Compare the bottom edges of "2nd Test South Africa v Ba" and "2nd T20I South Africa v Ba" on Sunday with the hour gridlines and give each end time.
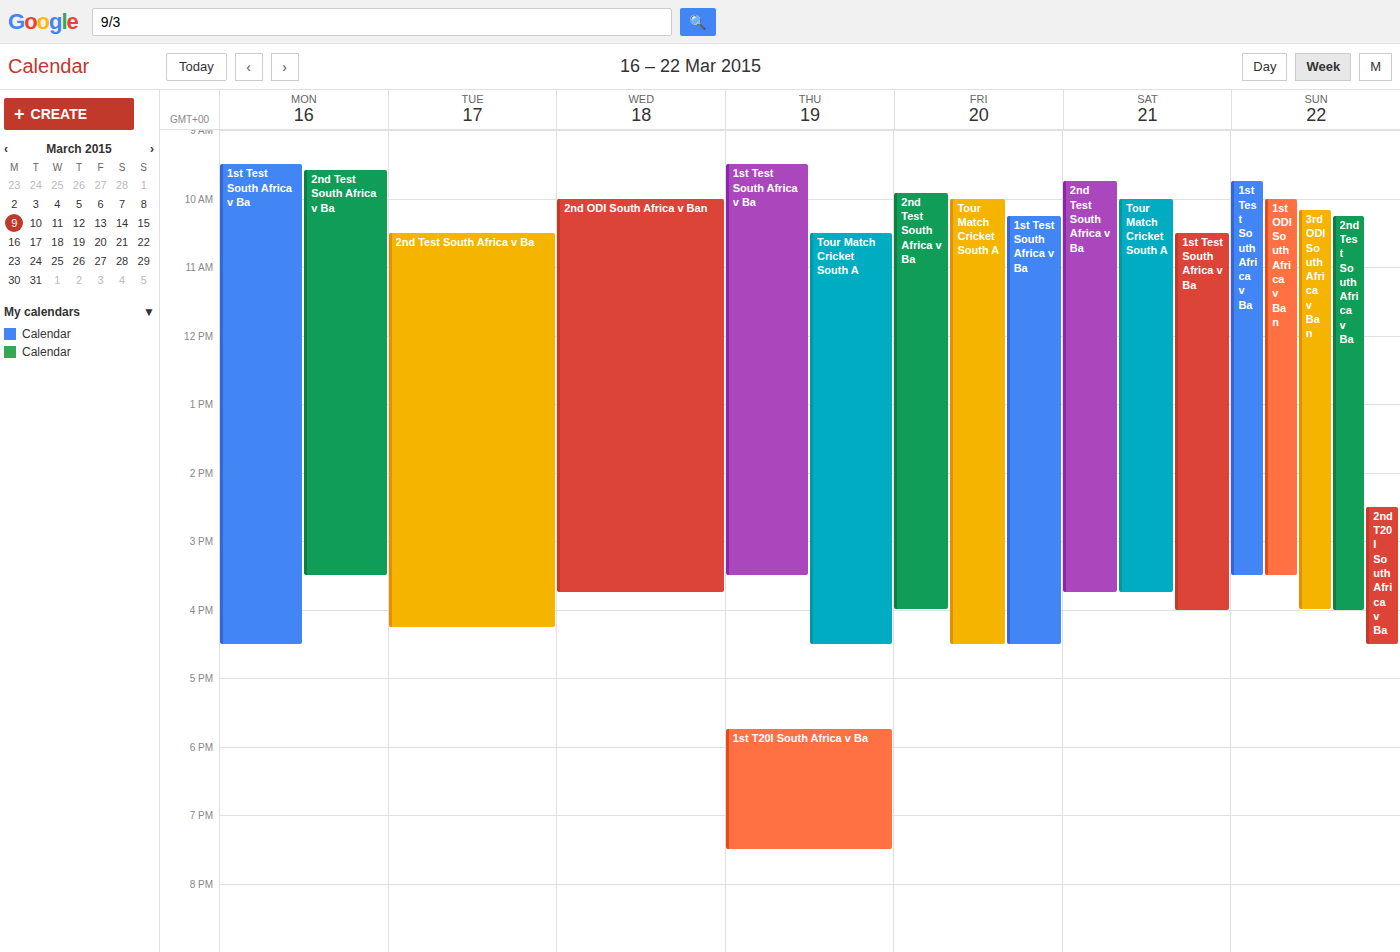
"2nd Test South Africa v Ba": 4:00 PM, exactly on the 4 PM line. "2nd T20I South Africa v Ba": 4:30 PM, halfway between the 4 PM and 5 PM lines.